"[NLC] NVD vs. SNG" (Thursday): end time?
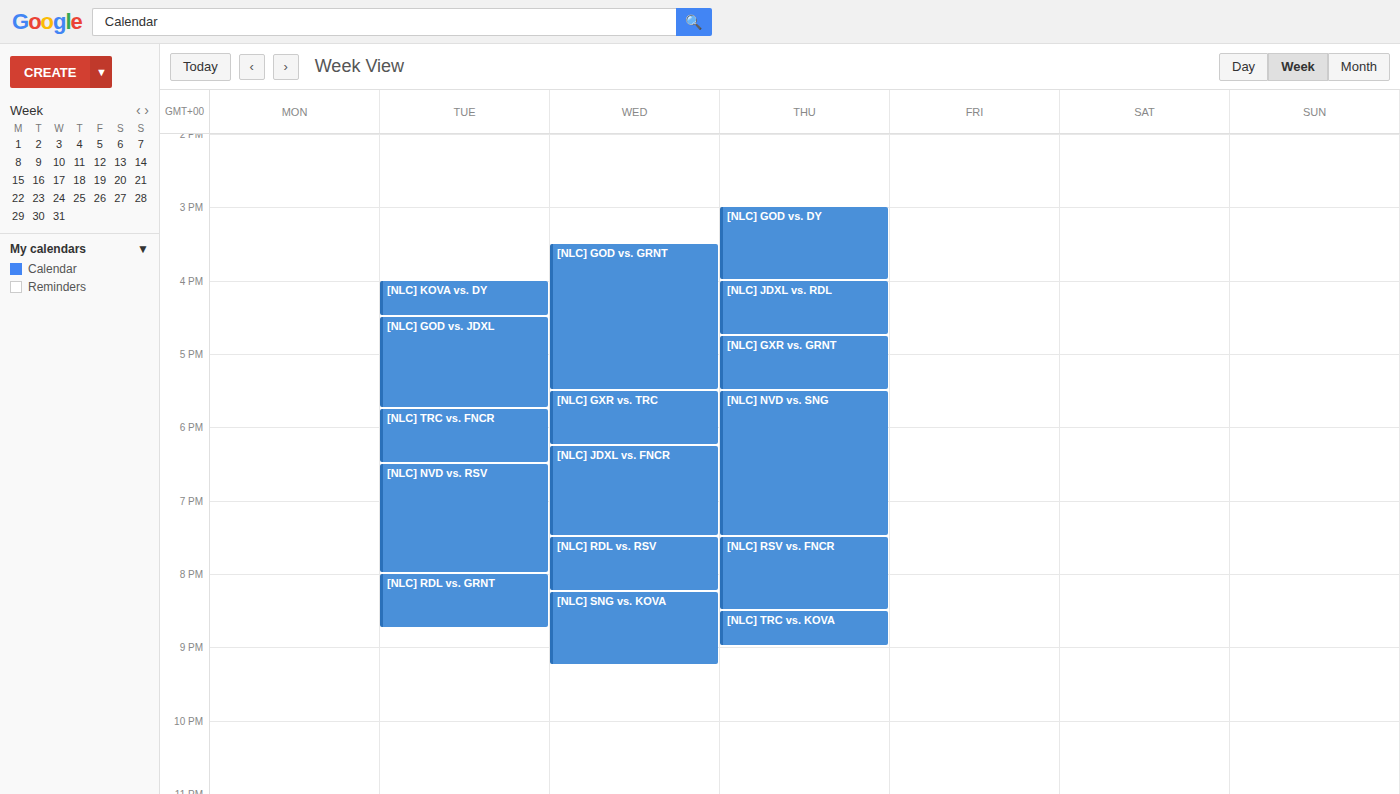
7:30 PM